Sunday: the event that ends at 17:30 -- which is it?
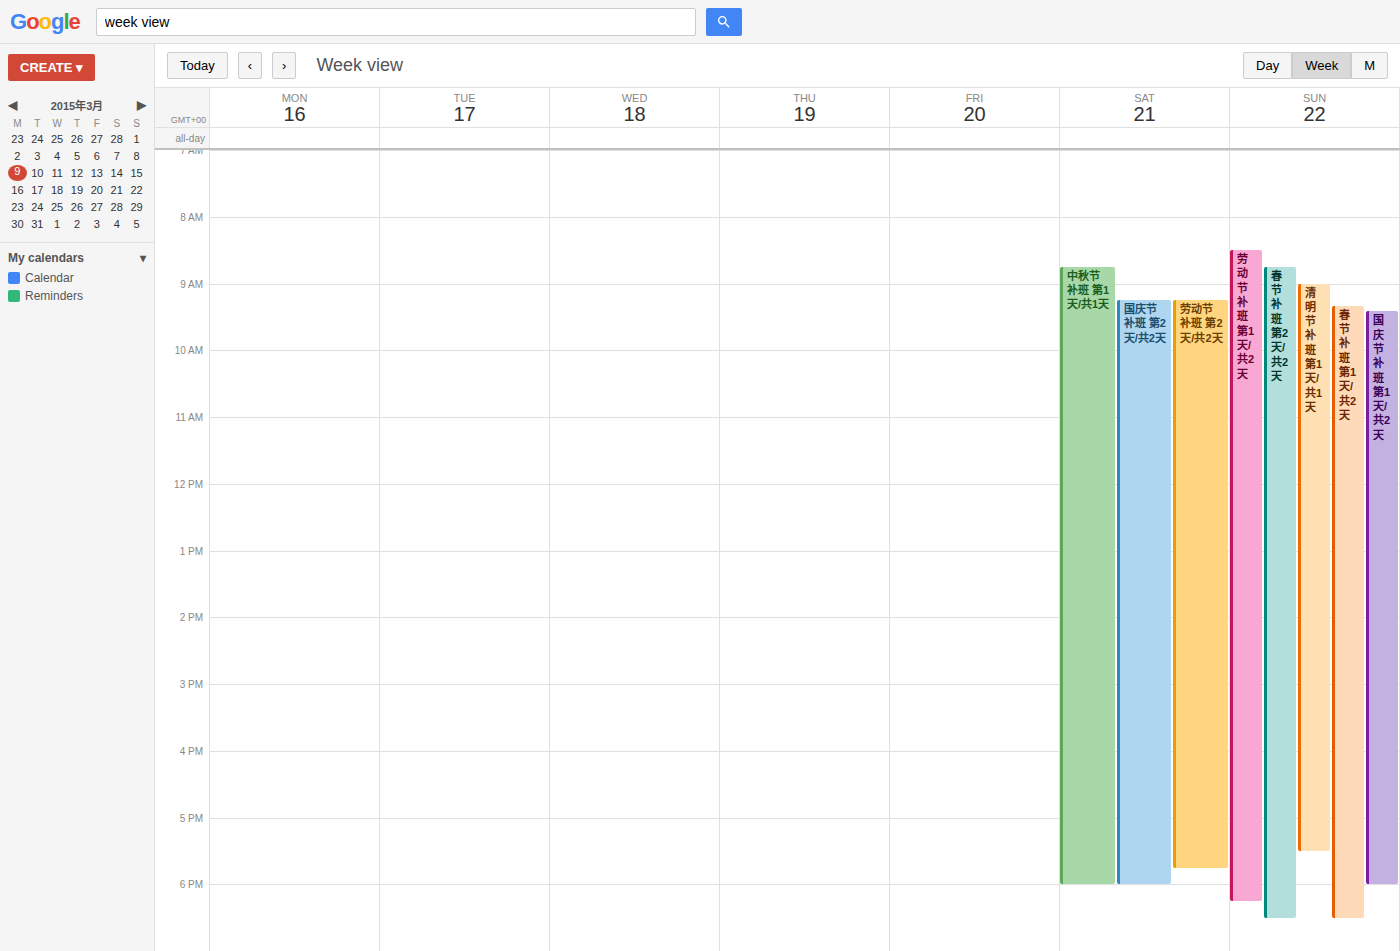
"清明节 补班 第1天/共1天"